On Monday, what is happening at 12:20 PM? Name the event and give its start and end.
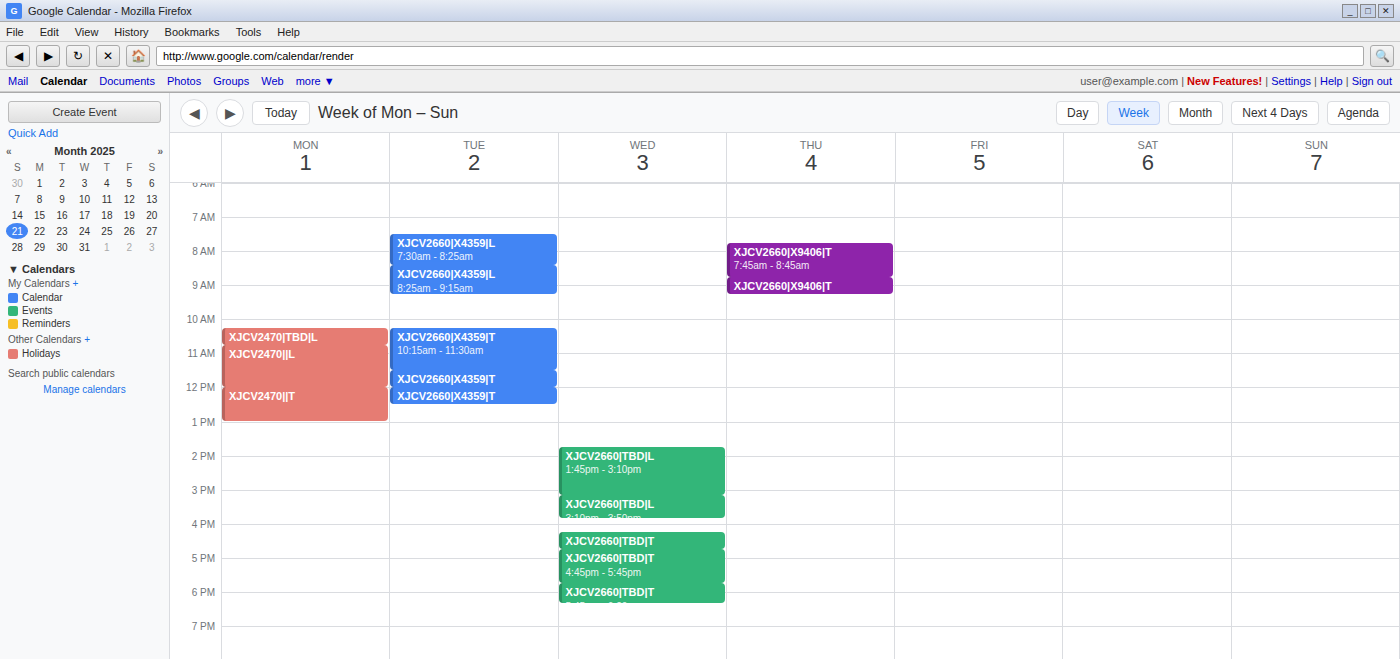
"XJCV2470||T", 12:00 PM to 1:00 PM